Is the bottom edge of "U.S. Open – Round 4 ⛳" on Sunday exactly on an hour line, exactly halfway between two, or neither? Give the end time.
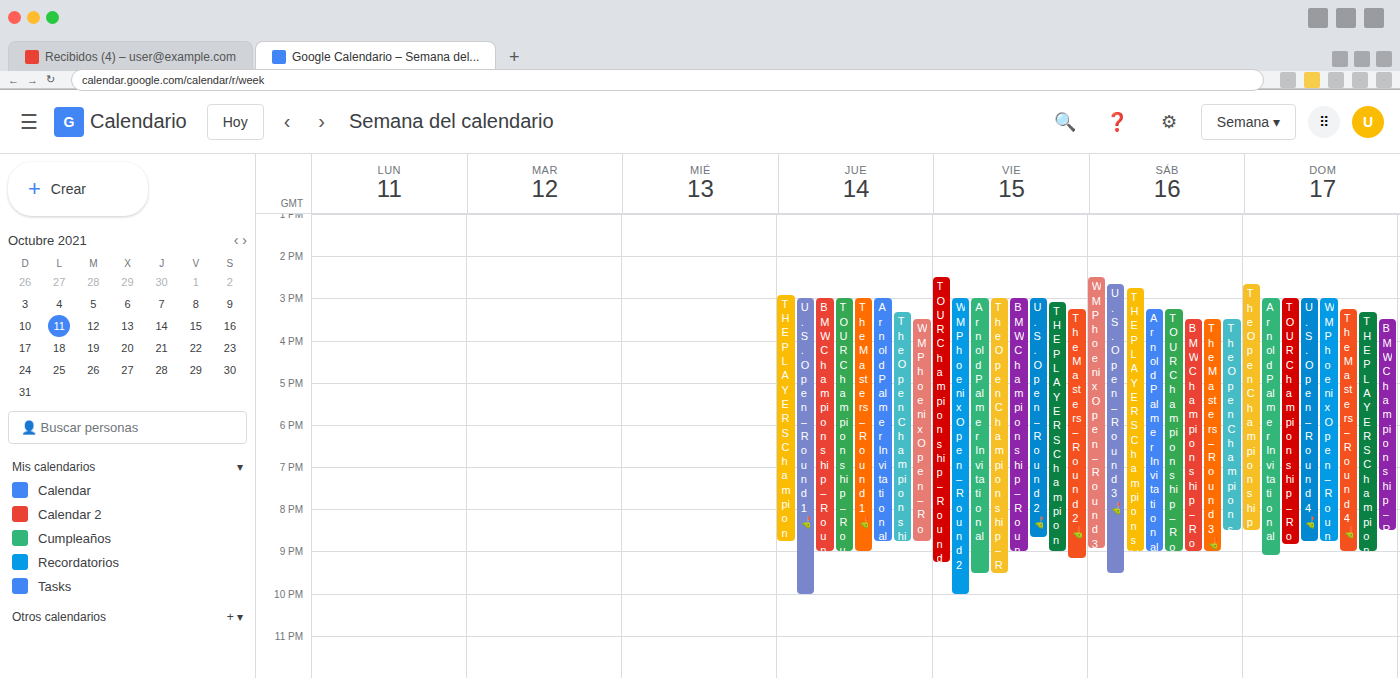
8:45 PM -- neither: three quarters of the way from the 8 PM line to the 9 PM line.